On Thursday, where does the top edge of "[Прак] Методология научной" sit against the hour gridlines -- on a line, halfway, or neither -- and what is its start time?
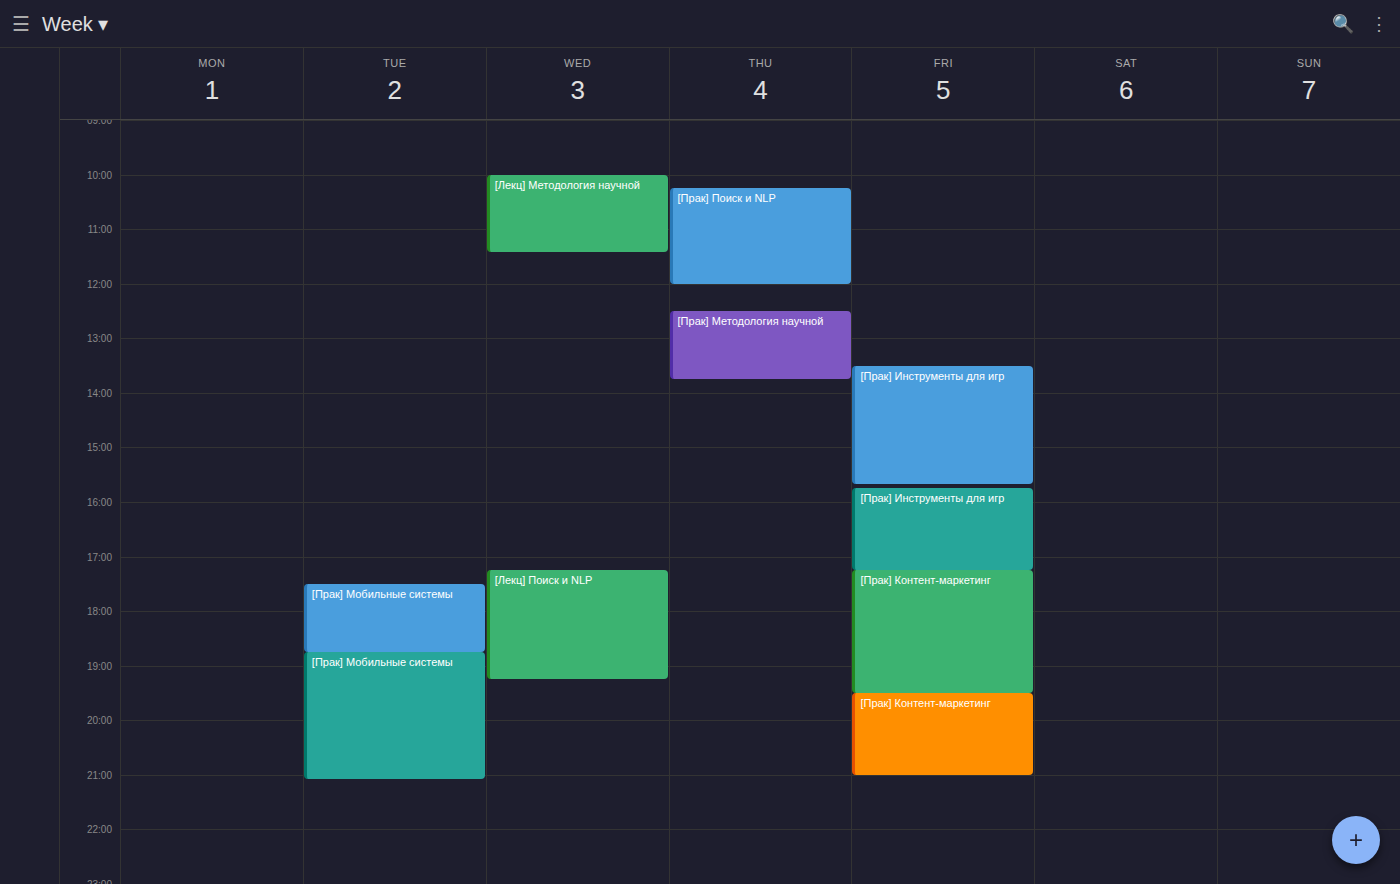
12:30 PM -- halfway between the 12 PM and 1 PM lines.